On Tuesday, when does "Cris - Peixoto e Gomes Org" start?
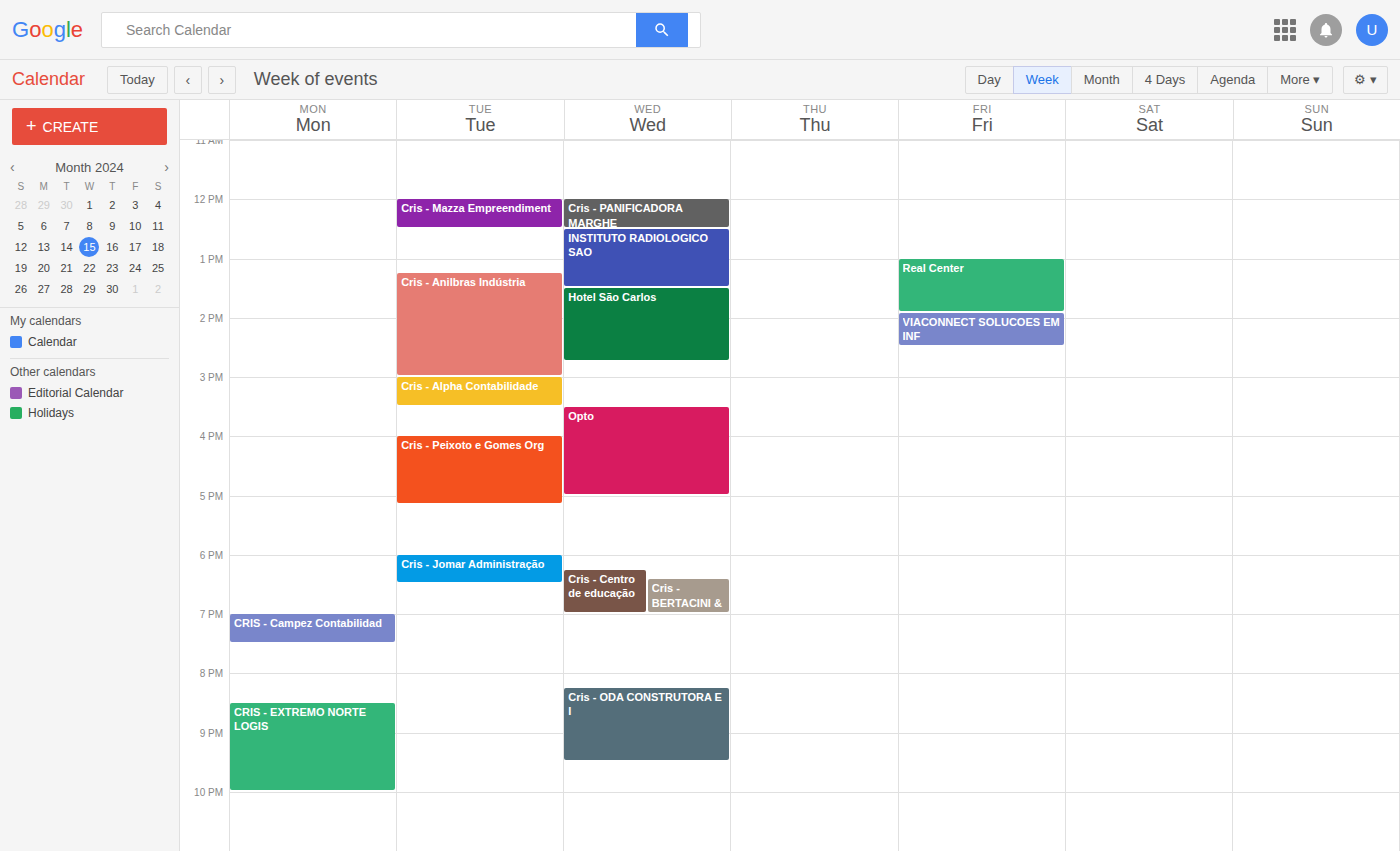
4:00 PM